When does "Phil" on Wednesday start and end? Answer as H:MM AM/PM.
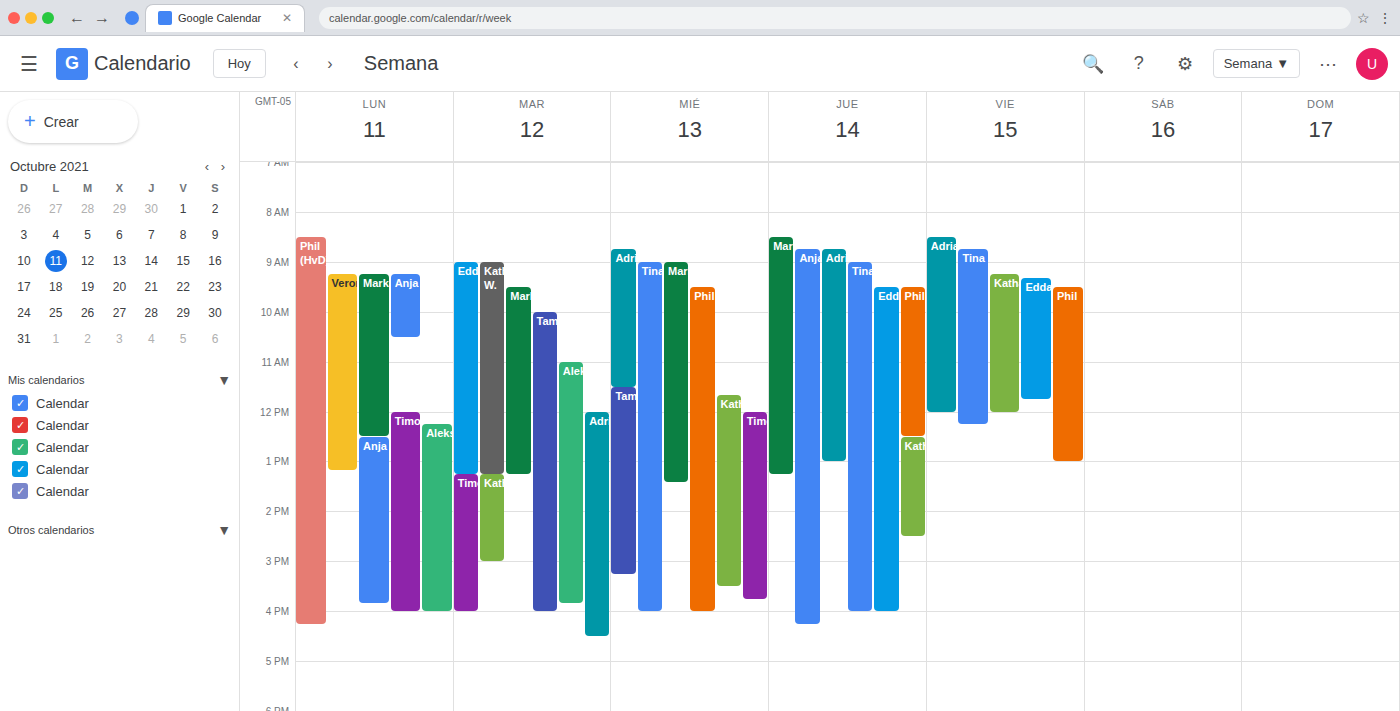
9:30 AM to 4:00 PM